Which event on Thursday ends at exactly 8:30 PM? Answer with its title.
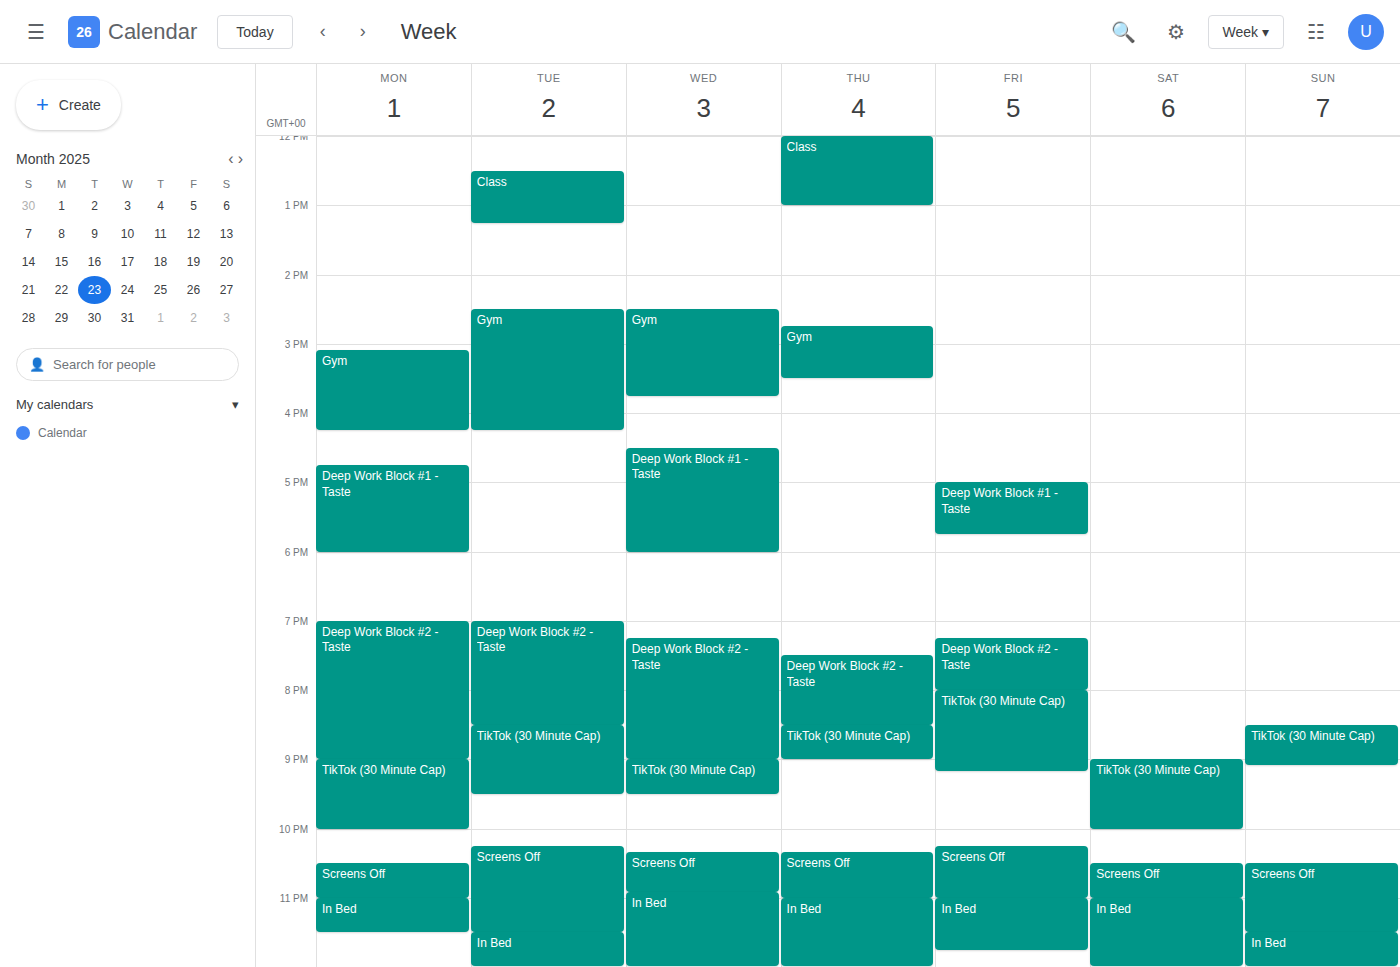
"Deep Work Block #2 - Taste"